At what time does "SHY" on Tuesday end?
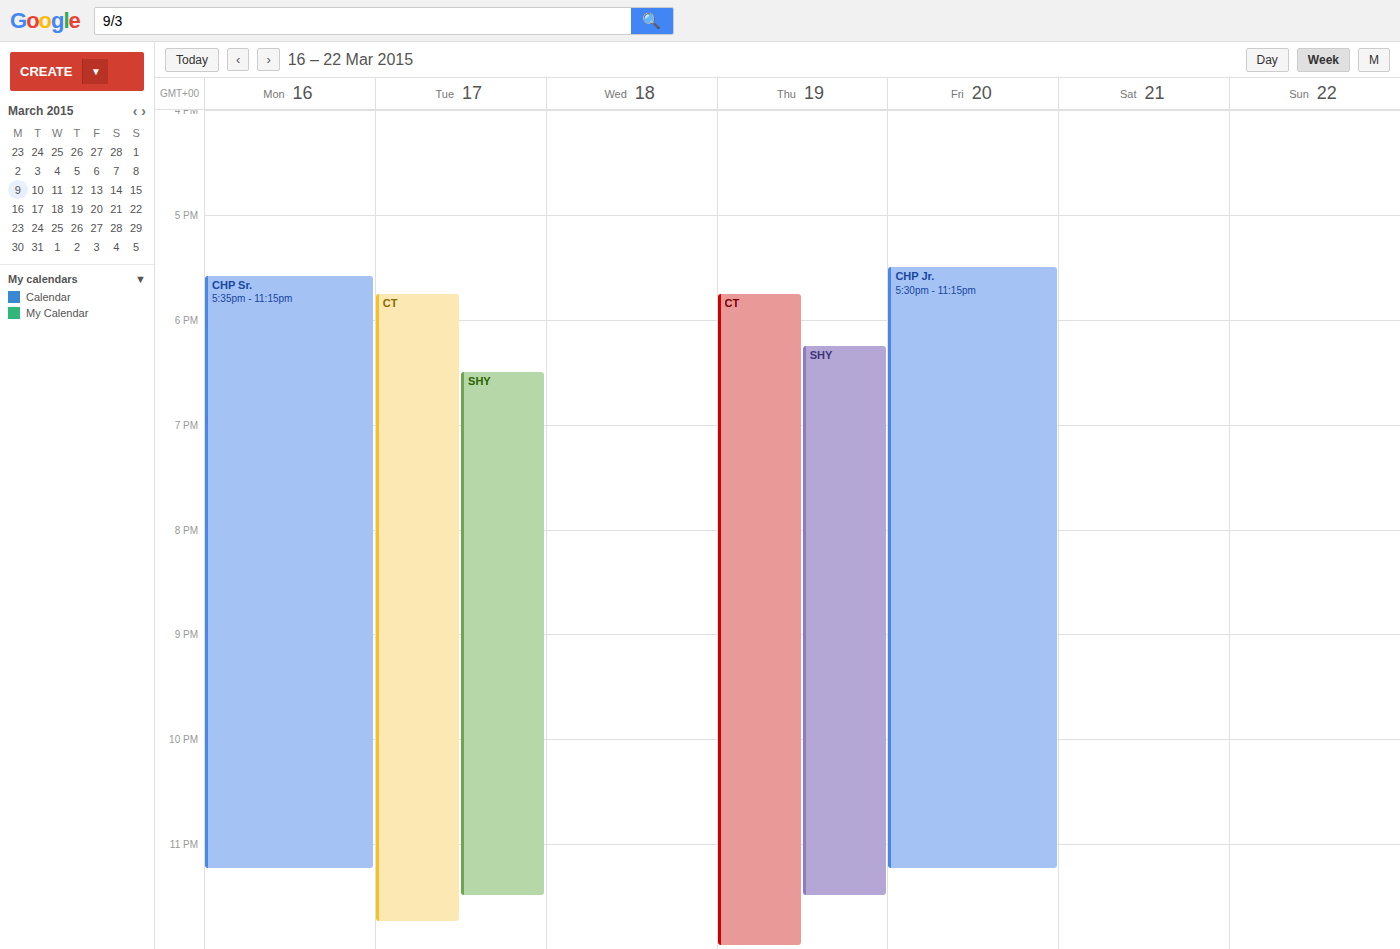
11:30 PM